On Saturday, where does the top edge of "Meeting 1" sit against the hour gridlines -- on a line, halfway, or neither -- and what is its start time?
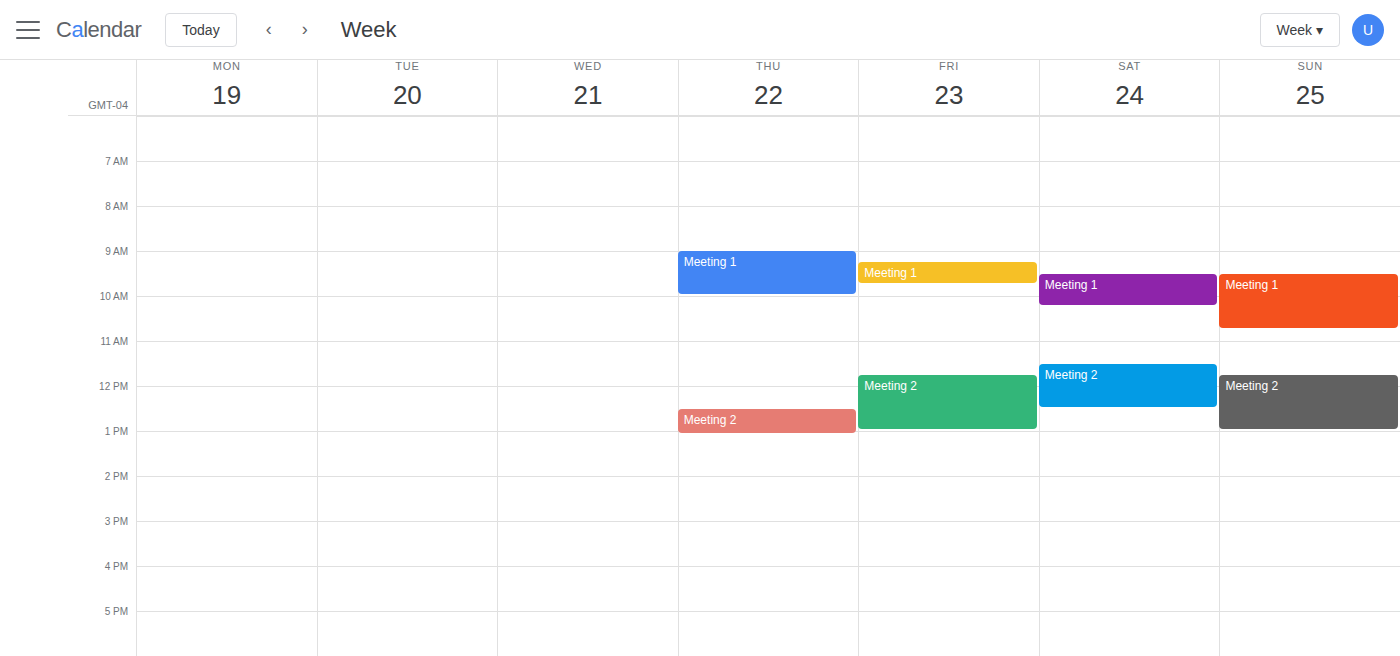
9:30 AM -- halfway between the 9 AM and 10 AM lines.